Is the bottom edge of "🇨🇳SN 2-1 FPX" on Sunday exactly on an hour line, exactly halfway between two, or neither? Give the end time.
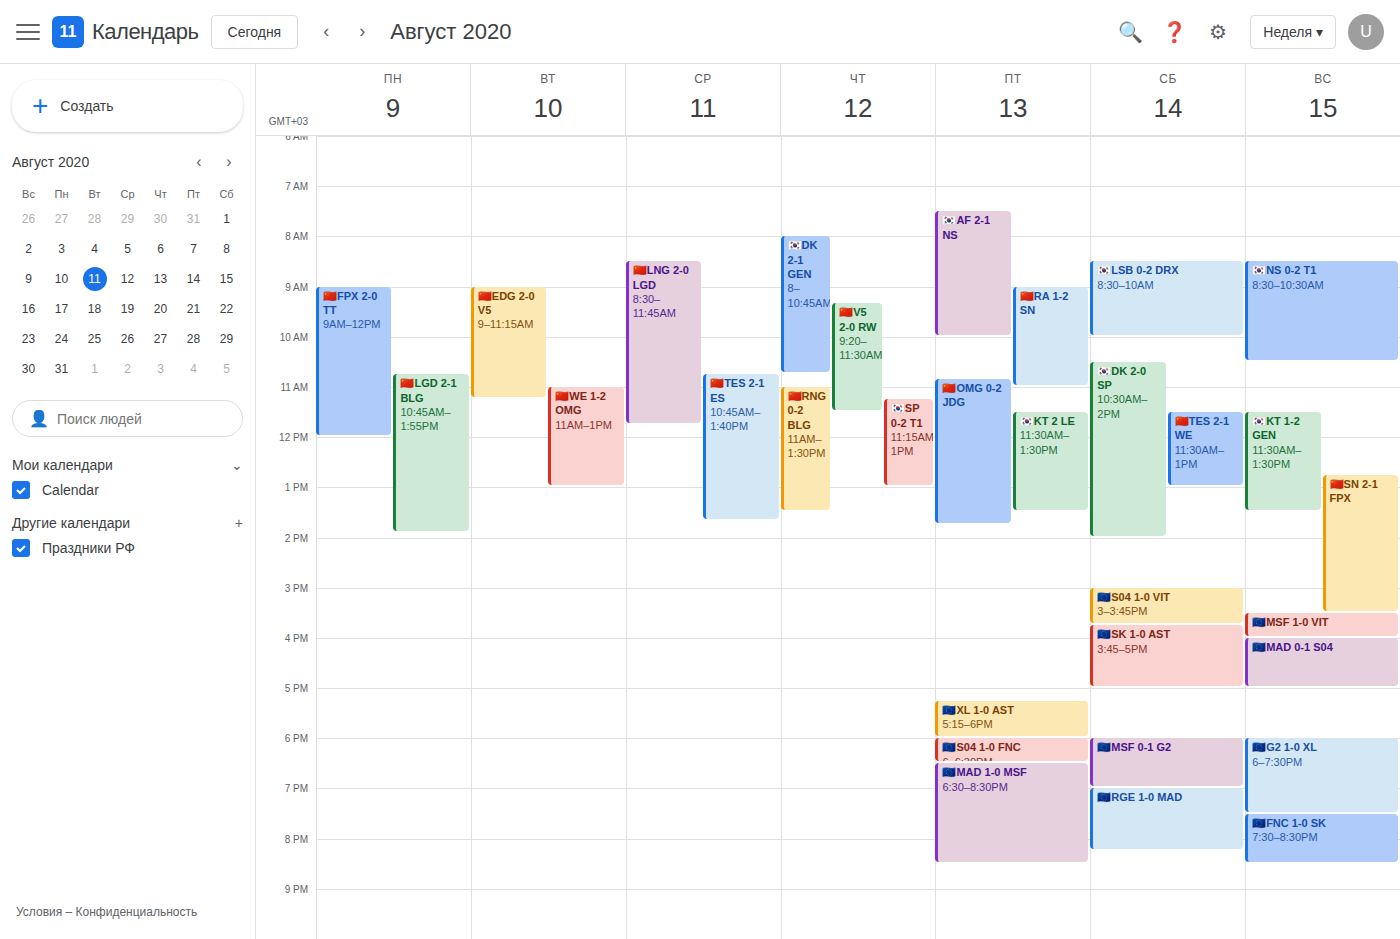
3:30 PM -- halfway between the 3 PM and 4 PM lines.